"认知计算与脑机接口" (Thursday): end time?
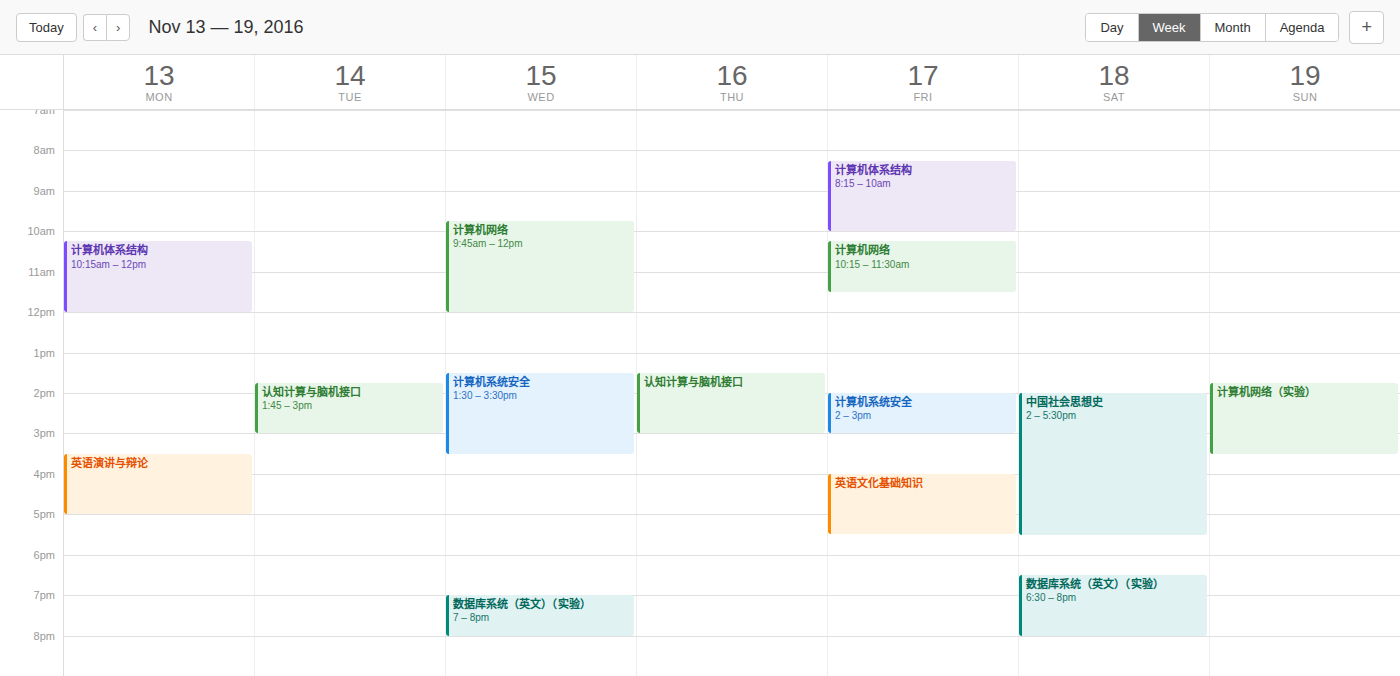
3:00 PM